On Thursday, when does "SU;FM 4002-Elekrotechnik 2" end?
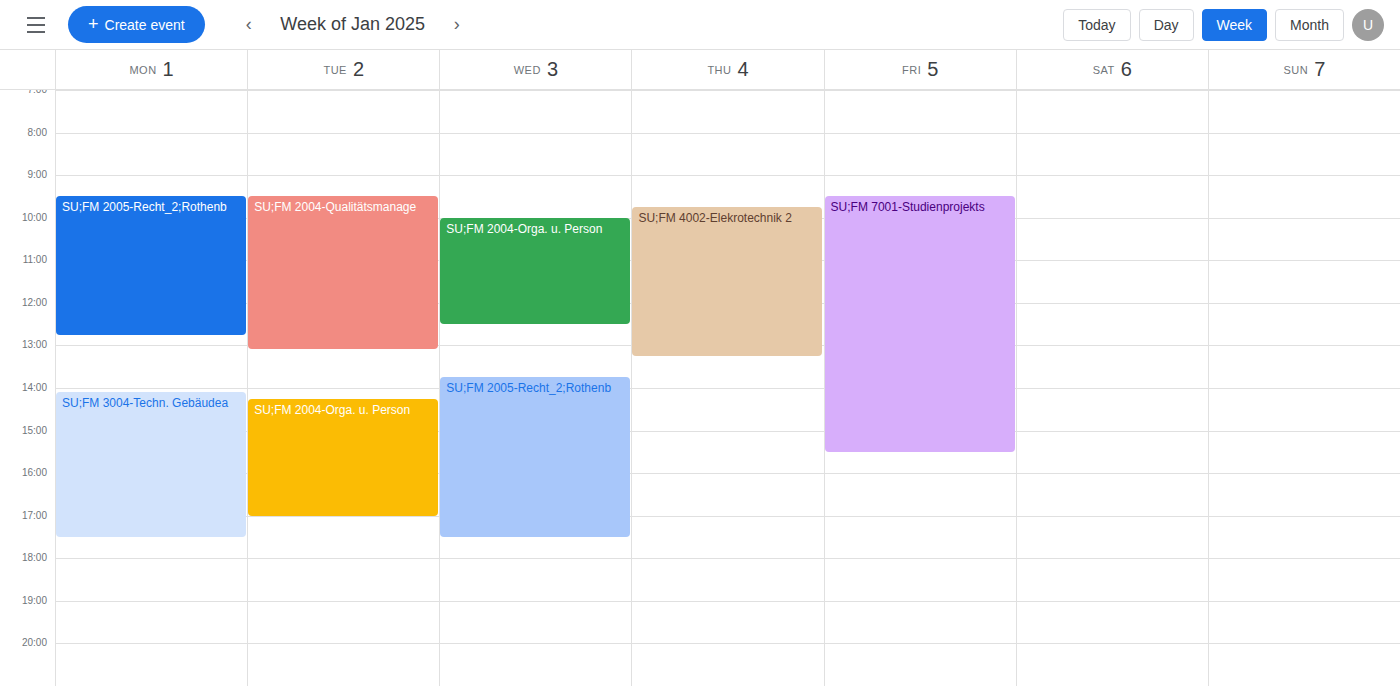
1:15 PM